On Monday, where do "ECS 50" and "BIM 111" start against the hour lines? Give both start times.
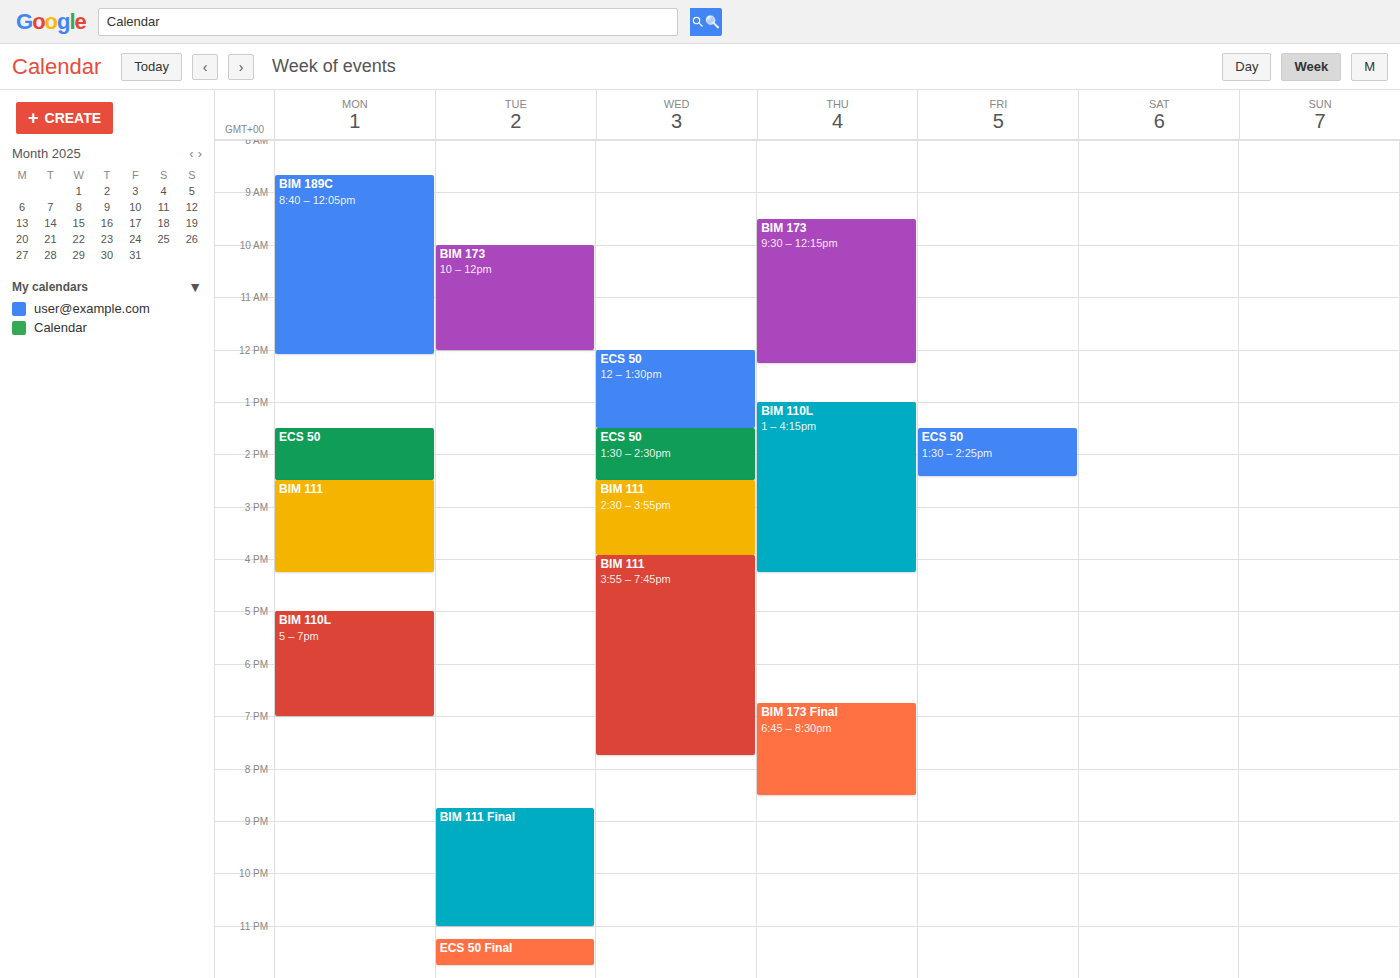
"ECS 50": 1:30 PM, halfway between the 1 PM and 2 PM lines. "BIM 111": 2:30 PM, halfway between the 2 PM and 3 PM lines.